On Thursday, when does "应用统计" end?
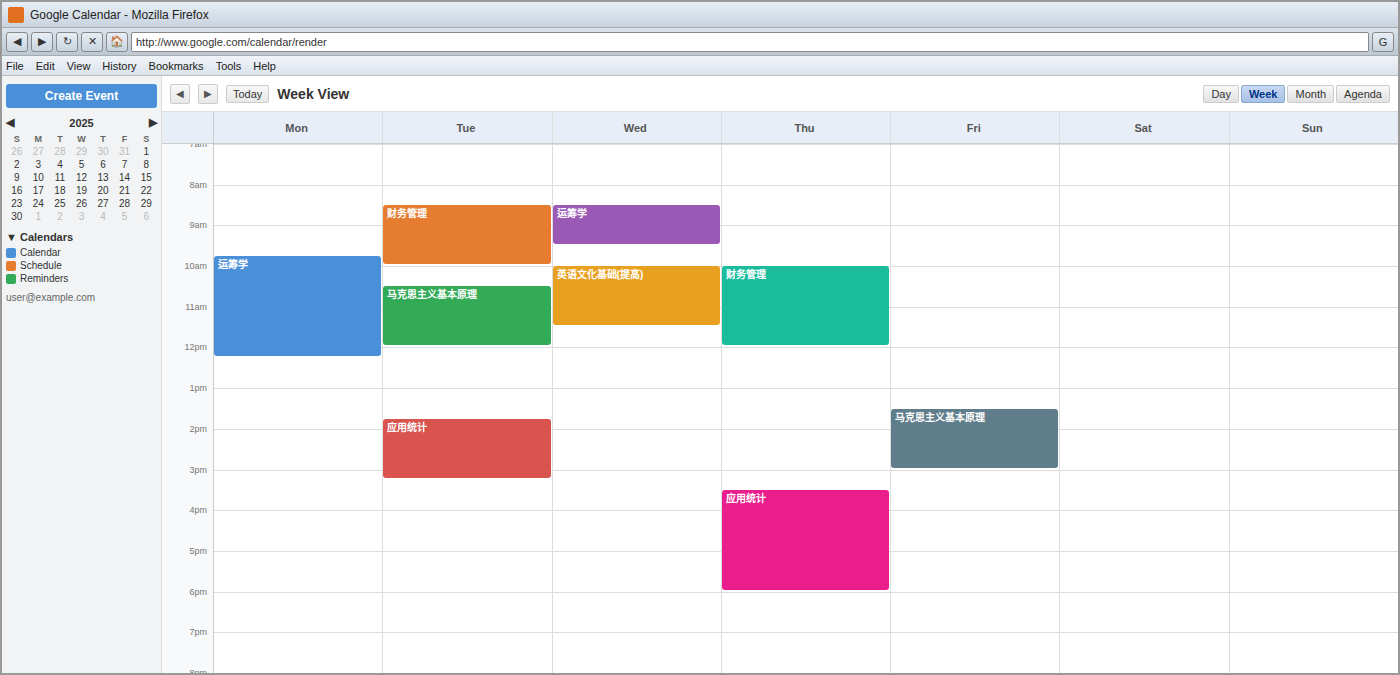
6:00 PM